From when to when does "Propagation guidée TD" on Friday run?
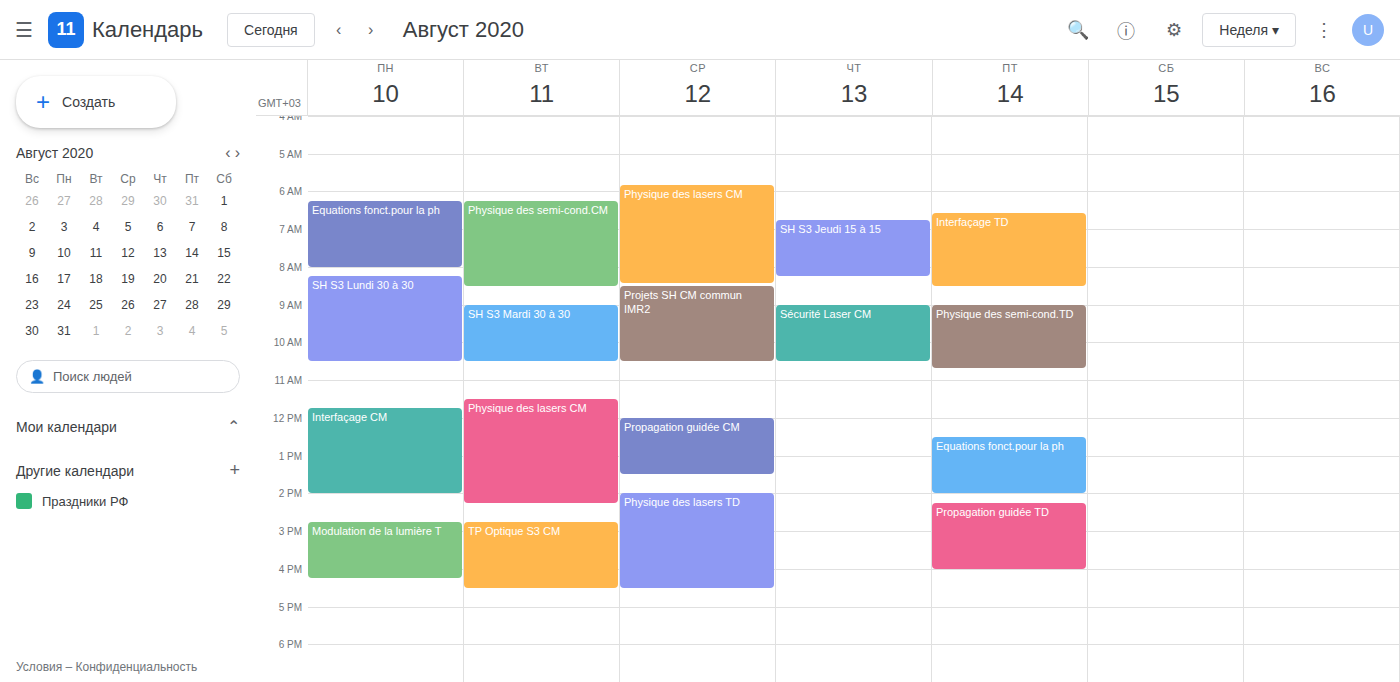
2:15 PM to 4:00 PM